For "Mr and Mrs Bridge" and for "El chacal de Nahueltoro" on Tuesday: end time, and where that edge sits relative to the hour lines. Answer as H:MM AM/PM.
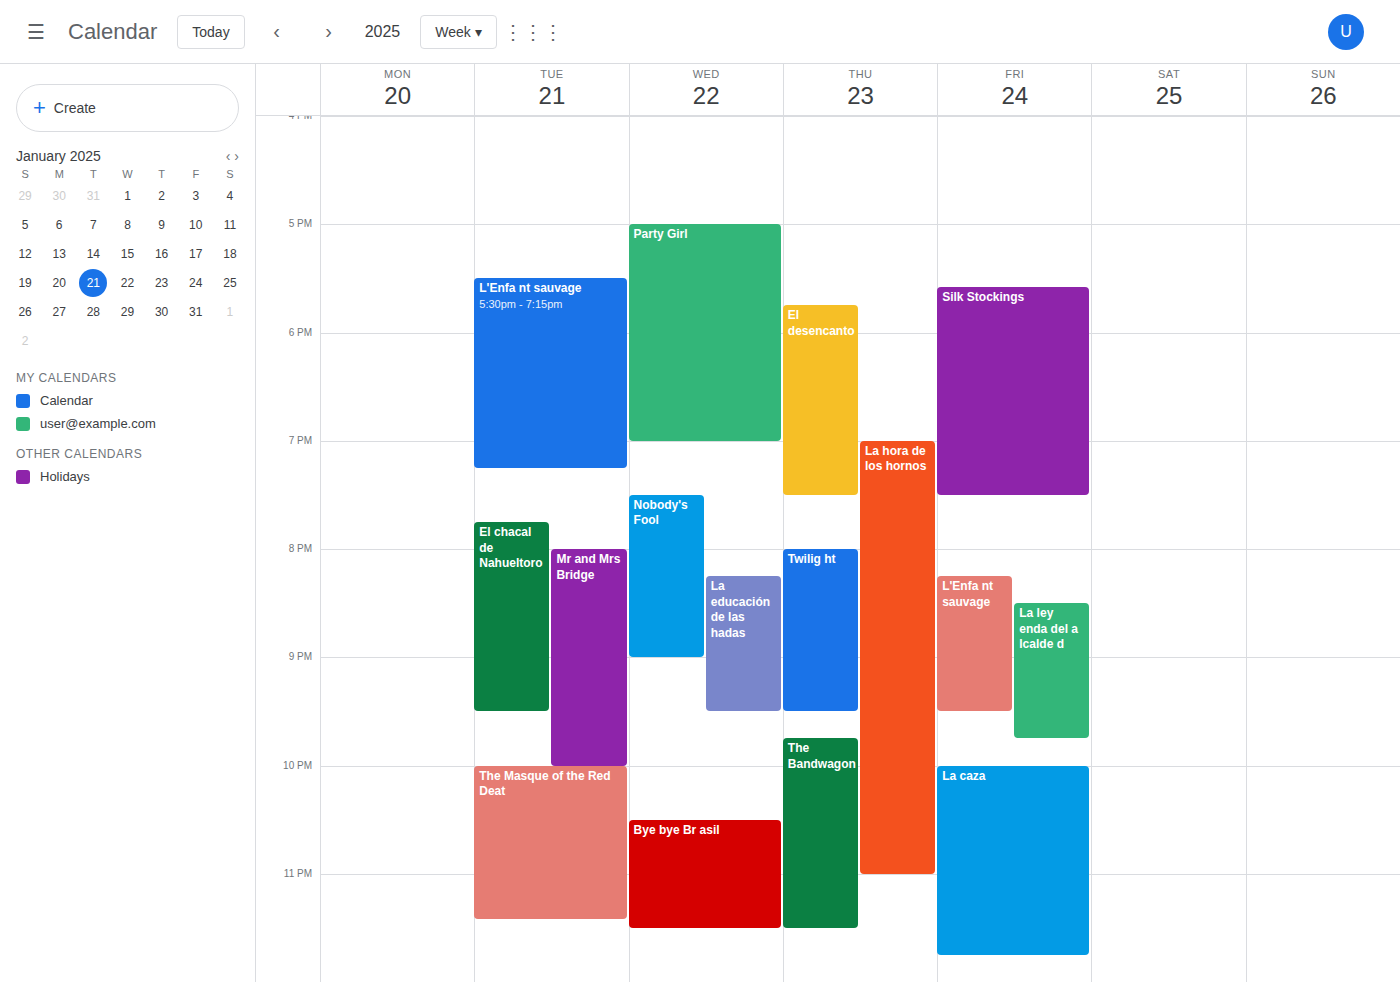
"Mr and Mrs Bridge": 10:00 PM, exactly on the 10 PM line. "El chacal de Nahueltoro": 9:30 PM, halfway between the 9 PM and 10 PM lines.